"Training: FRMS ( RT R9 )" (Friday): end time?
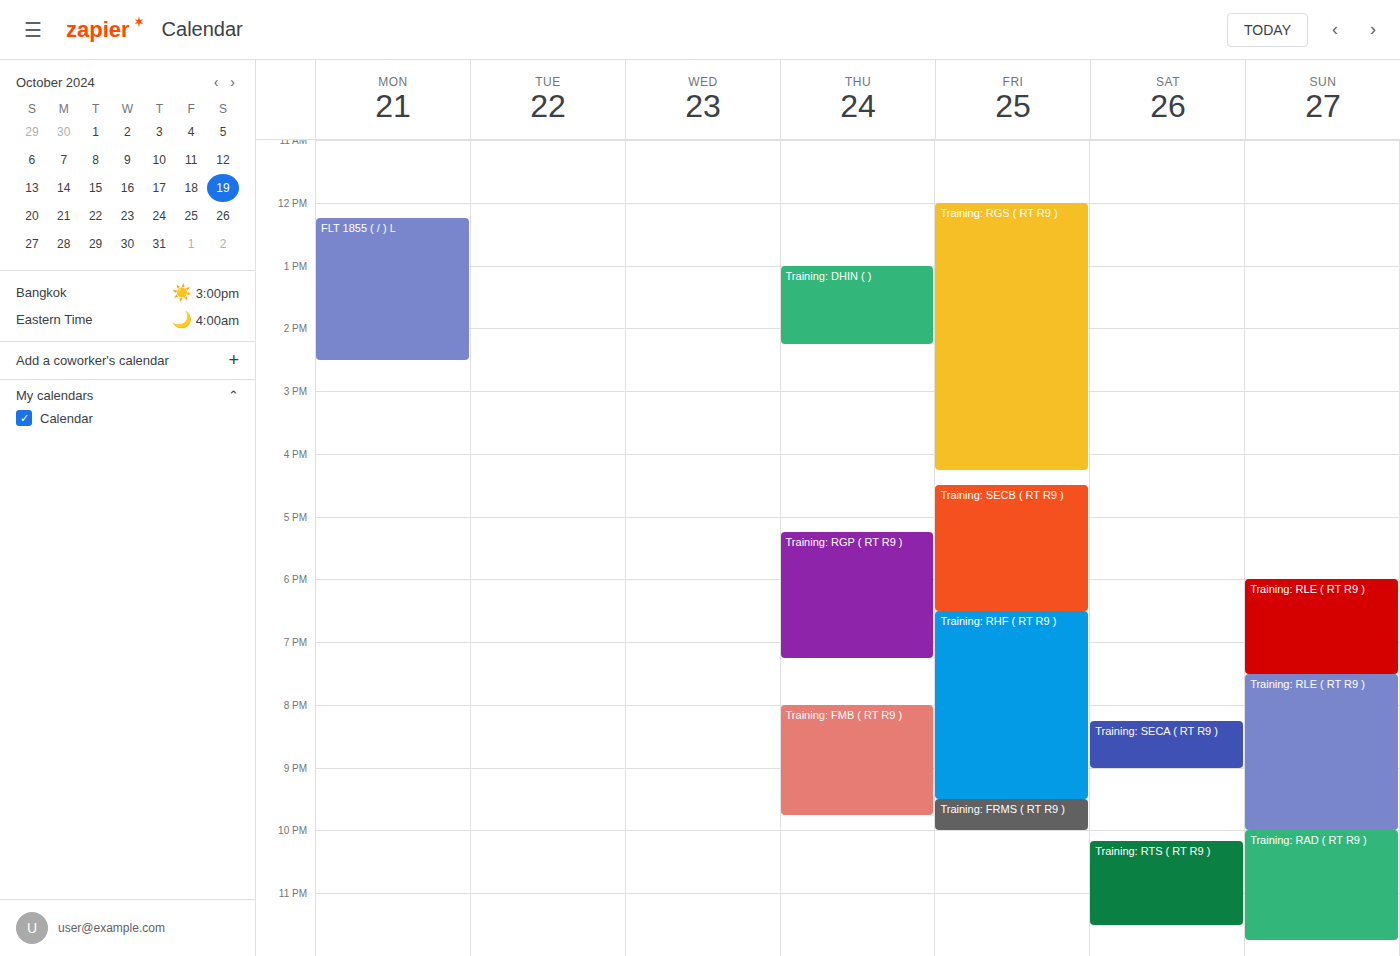
10:00 PM